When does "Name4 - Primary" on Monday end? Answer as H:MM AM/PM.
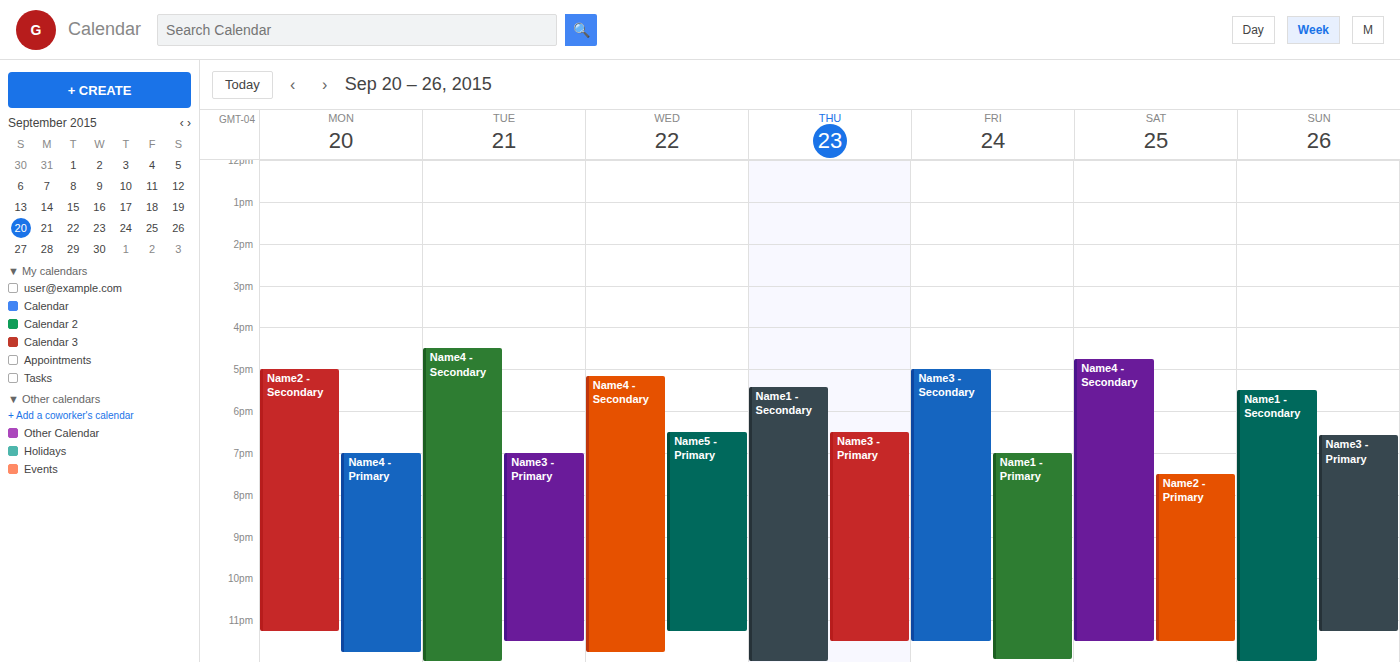
11:45 PM